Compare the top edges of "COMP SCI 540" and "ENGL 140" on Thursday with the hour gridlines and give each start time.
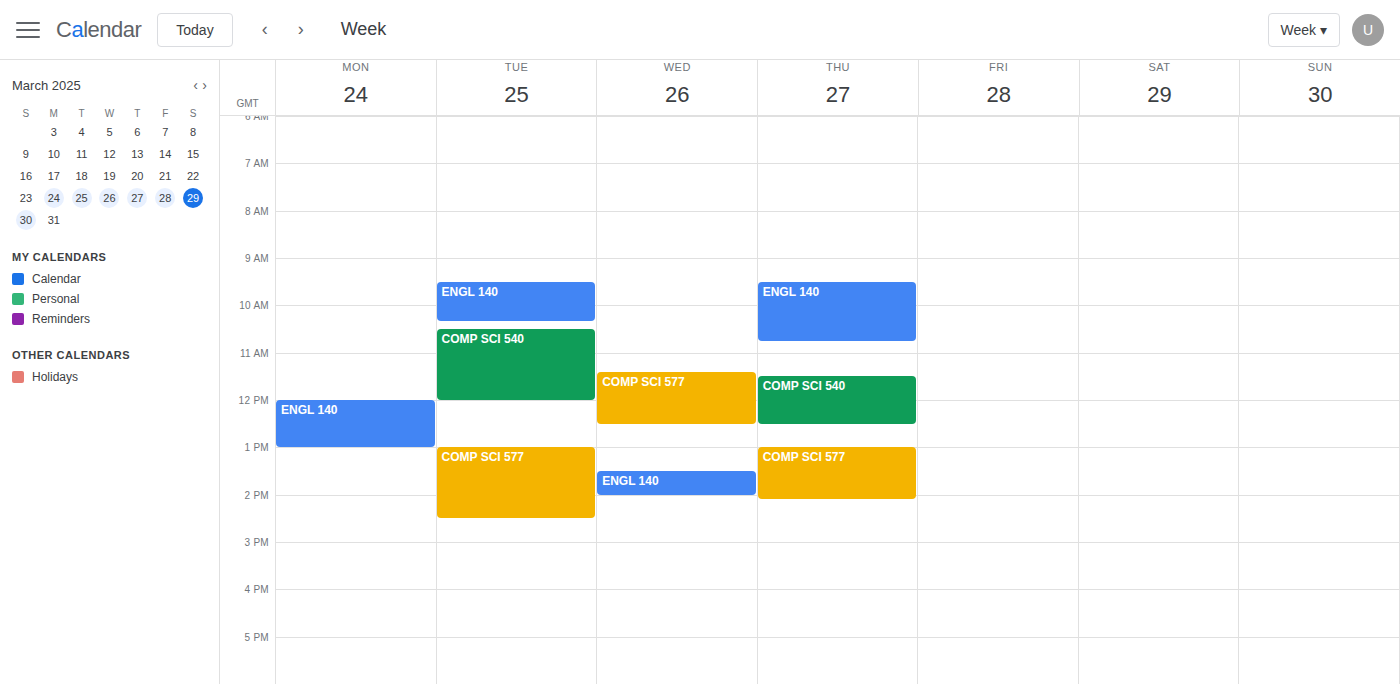
"COMP SCI 540": 11:30, halfway between the 11:00 and 12:00 lines. "ENGL 140": 09:30, halfway between the 09:00 and 10:00 lines.